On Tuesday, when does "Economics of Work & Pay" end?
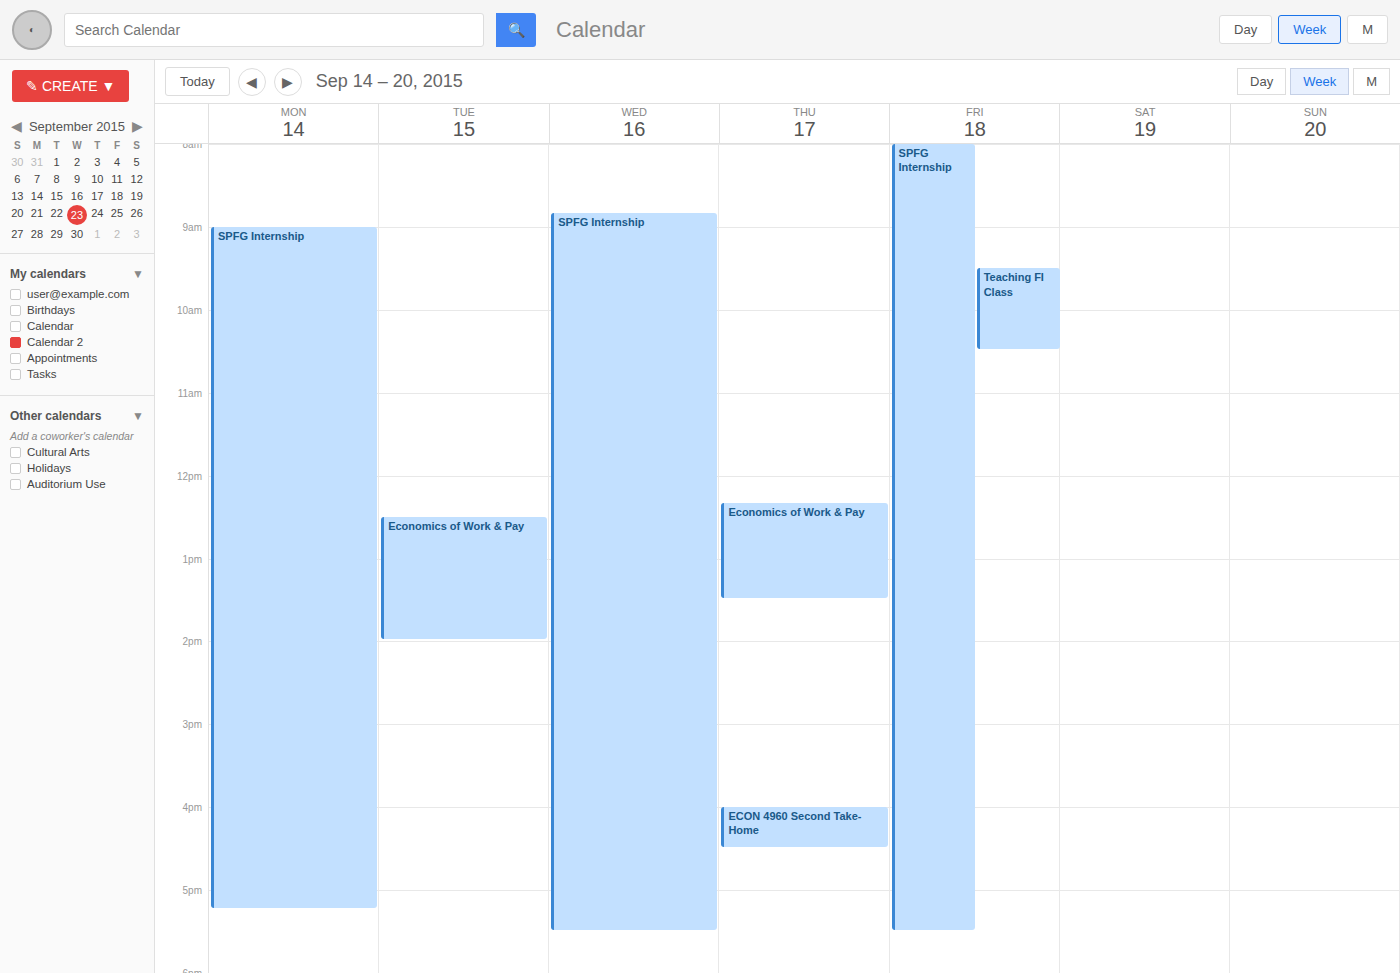
2:00 PM